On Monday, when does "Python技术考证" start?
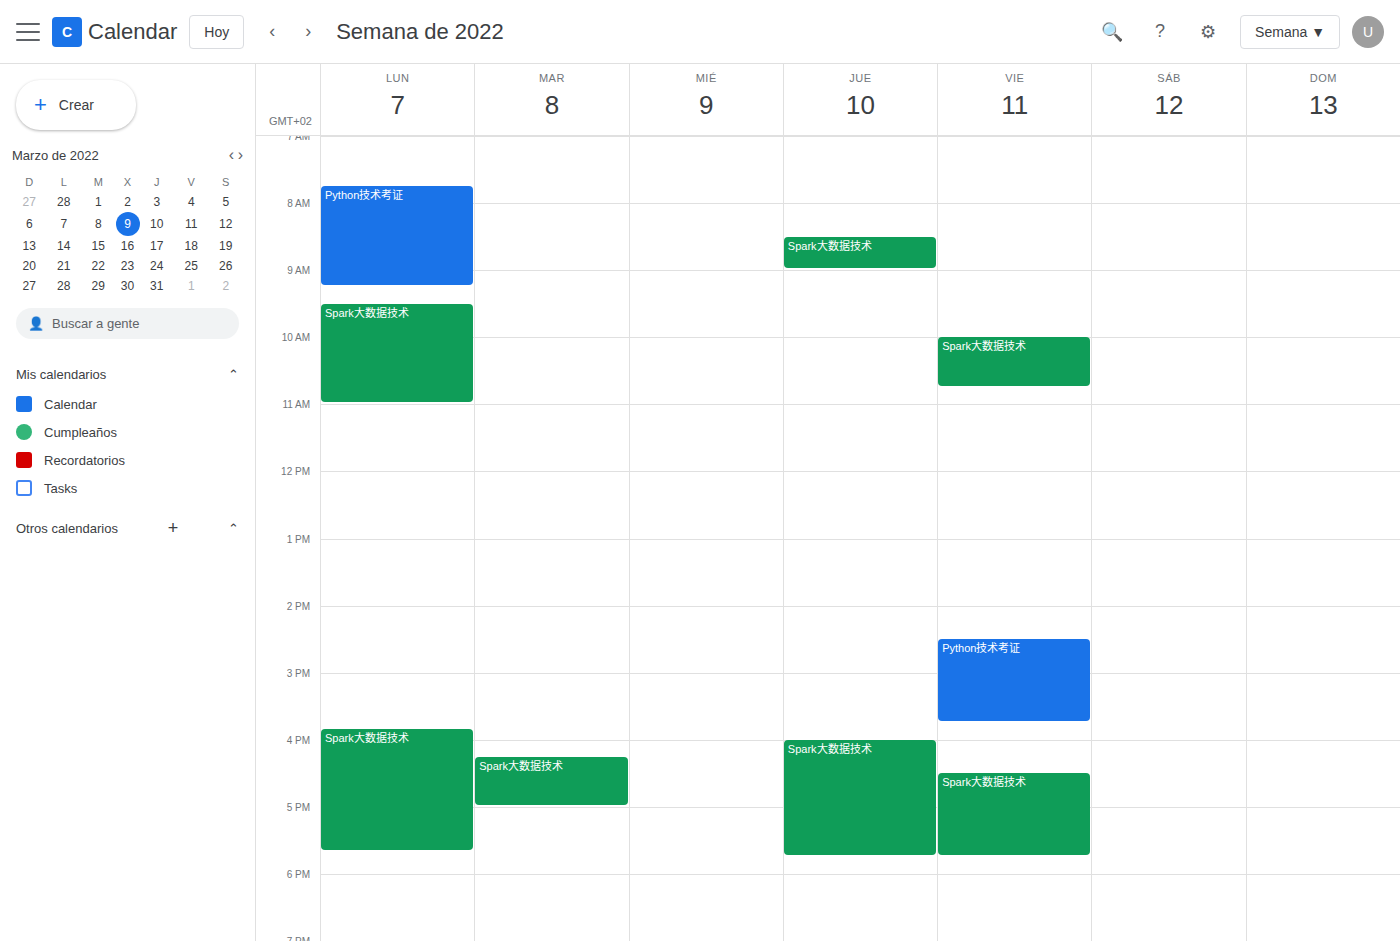
7:45 AM